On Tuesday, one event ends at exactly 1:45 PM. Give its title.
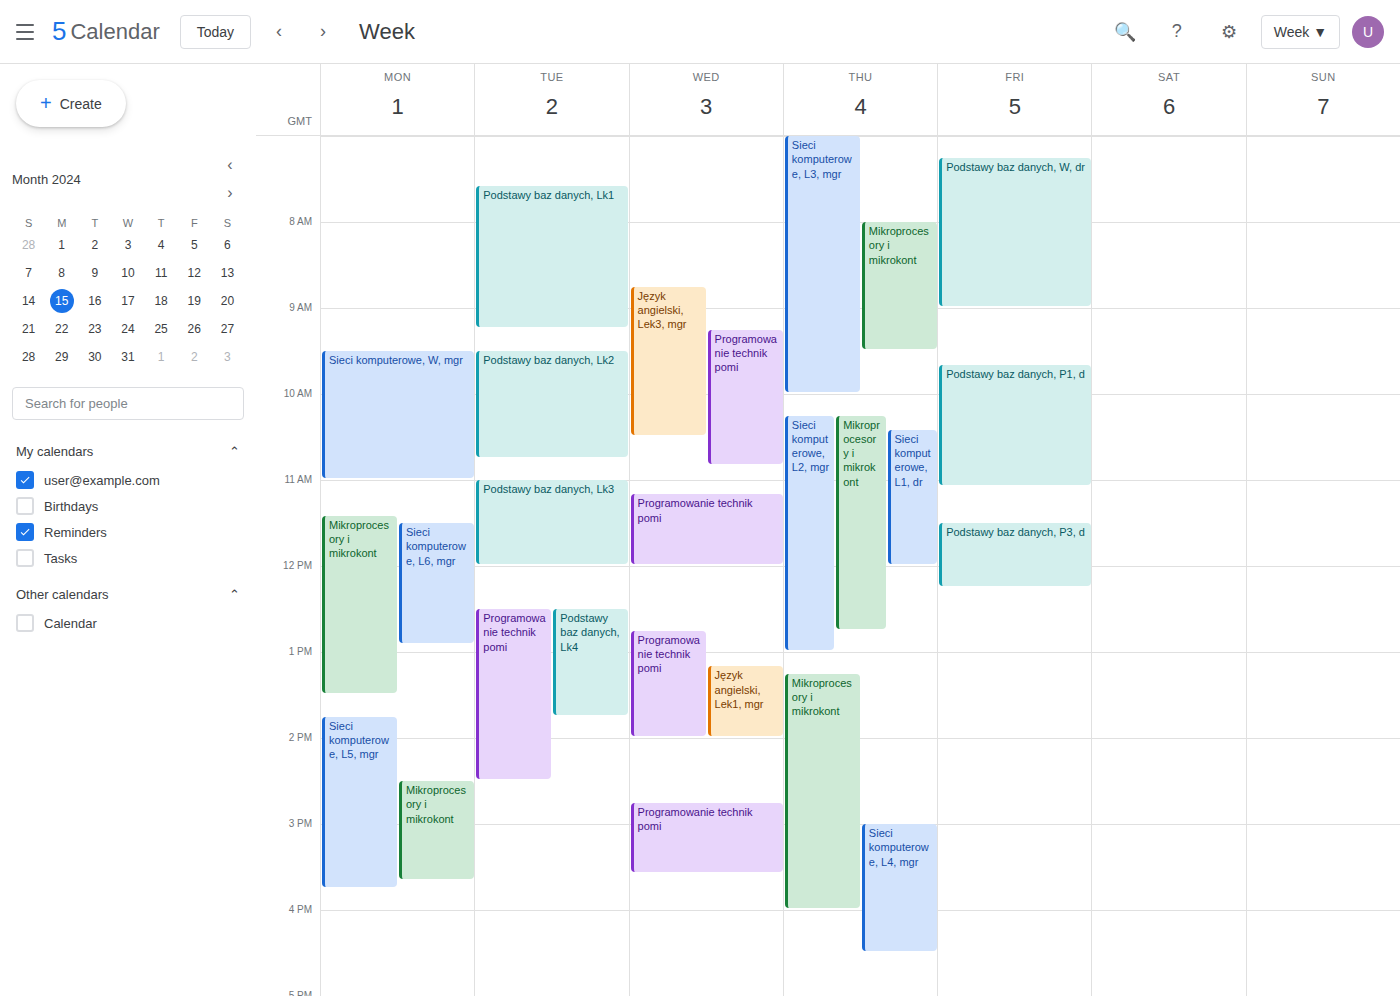
"Podstawy baz danych, Lk4"